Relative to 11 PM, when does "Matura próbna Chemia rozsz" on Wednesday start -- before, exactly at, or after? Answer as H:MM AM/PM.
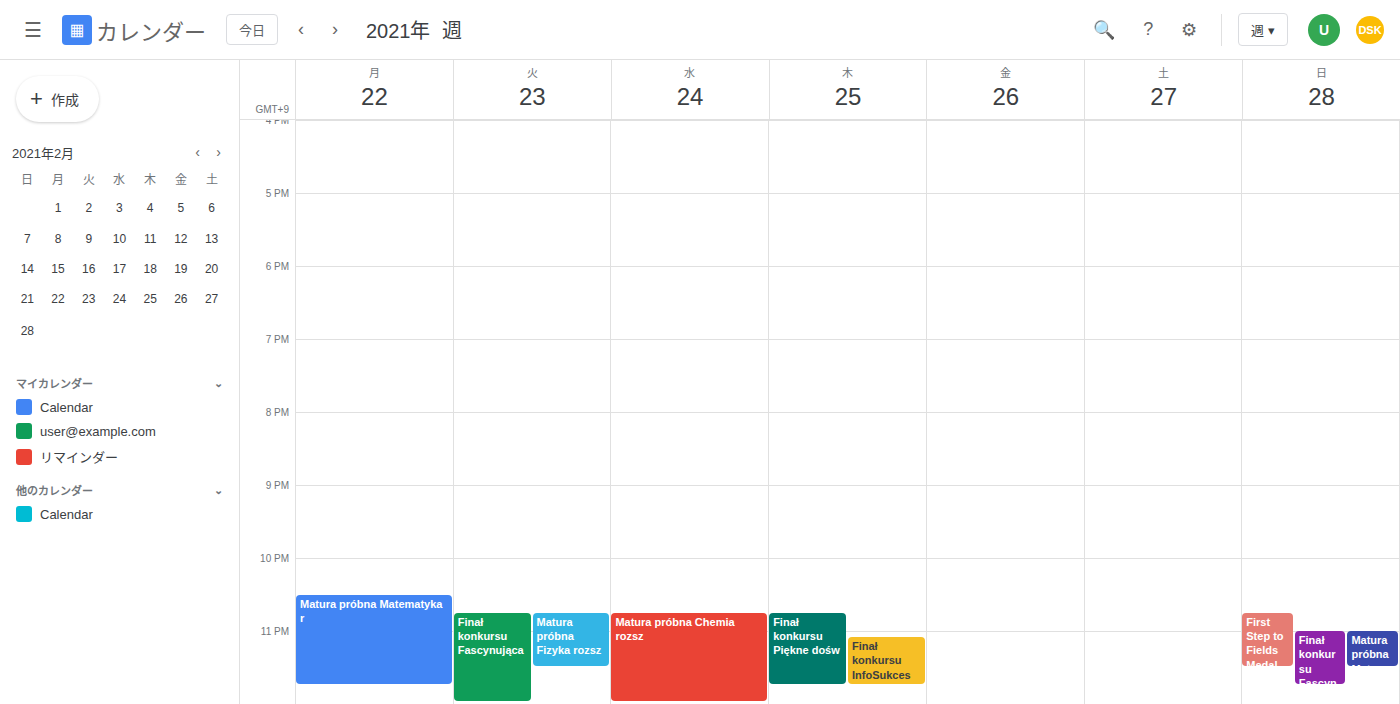
10:45 PM -- before 11 PM, 15 minutes above the 11 PM line.